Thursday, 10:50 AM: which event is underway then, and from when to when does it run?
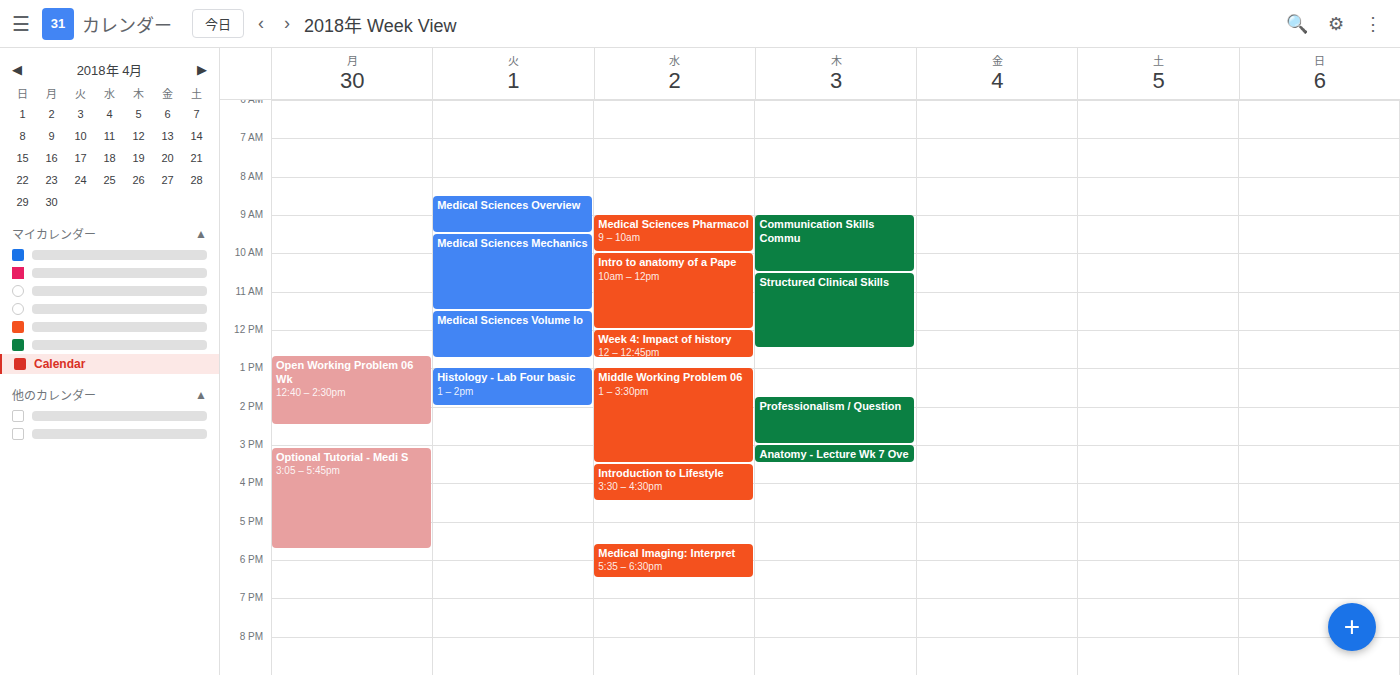
"Structured Clinical Skills", 10:30 AM to 12:30 PM